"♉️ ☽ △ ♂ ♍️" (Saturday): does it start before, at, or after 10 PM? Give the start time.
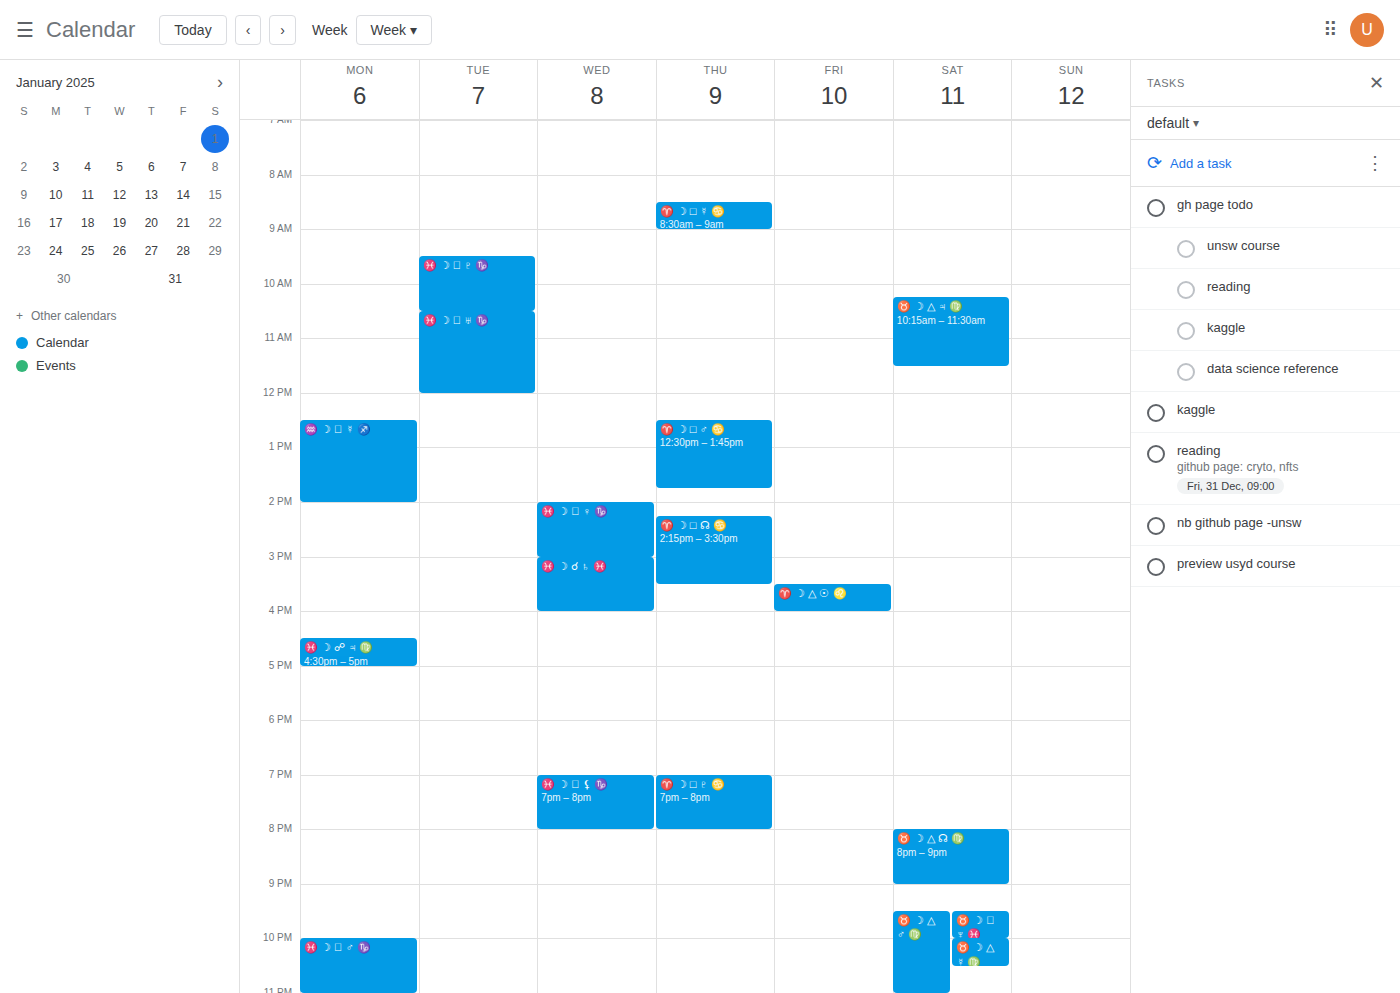
9:30 PM -- before 10 PM, 30 minutes above the 10 PM line.